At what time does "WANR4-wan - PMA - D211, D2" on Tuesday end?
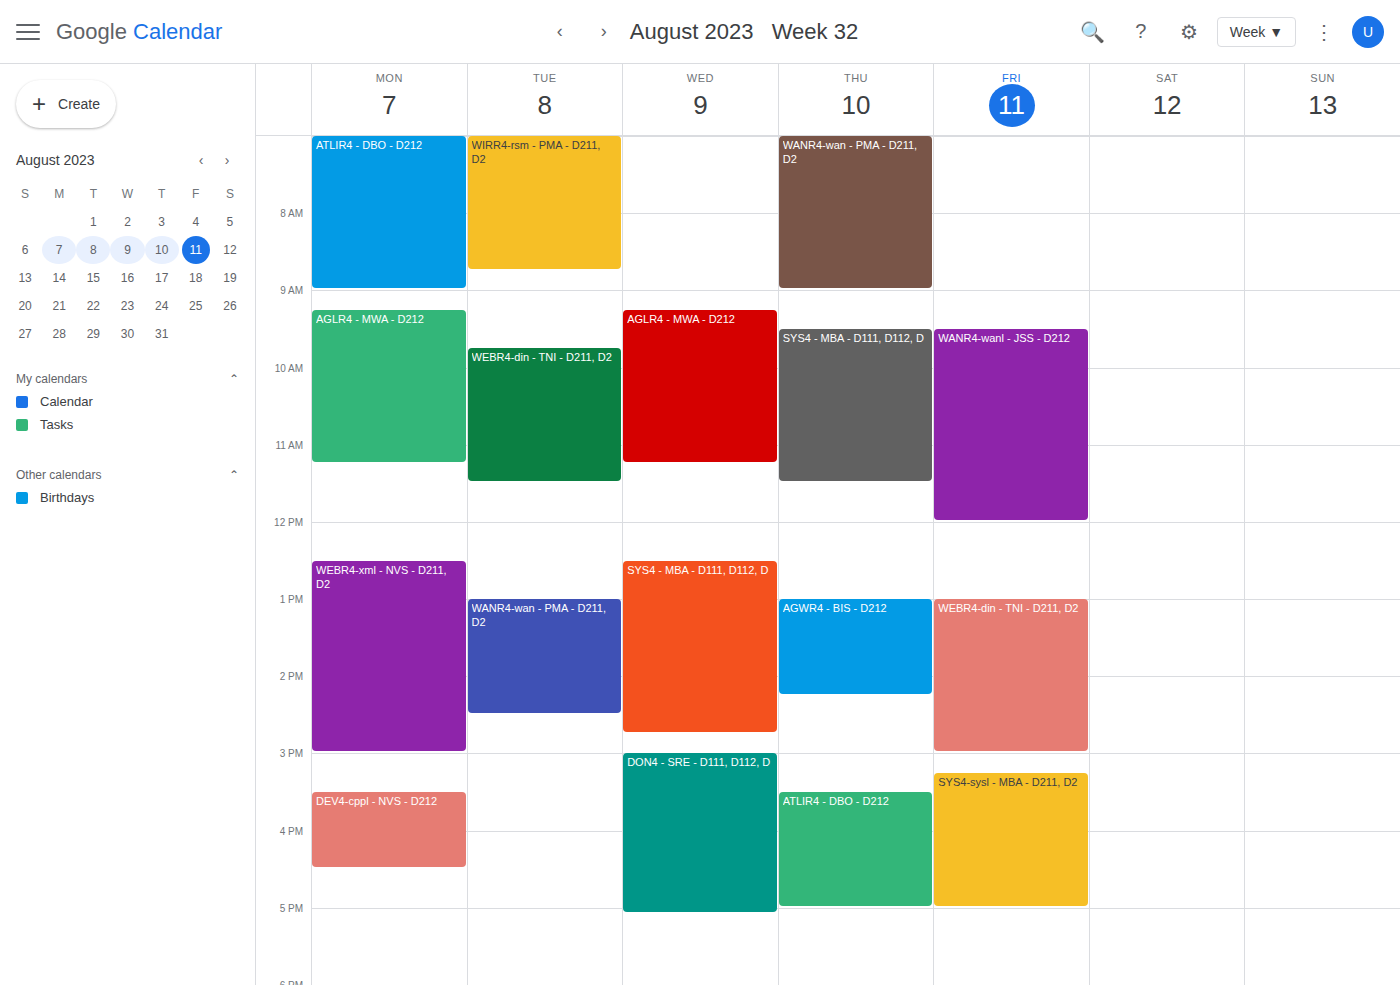
2:30 PM